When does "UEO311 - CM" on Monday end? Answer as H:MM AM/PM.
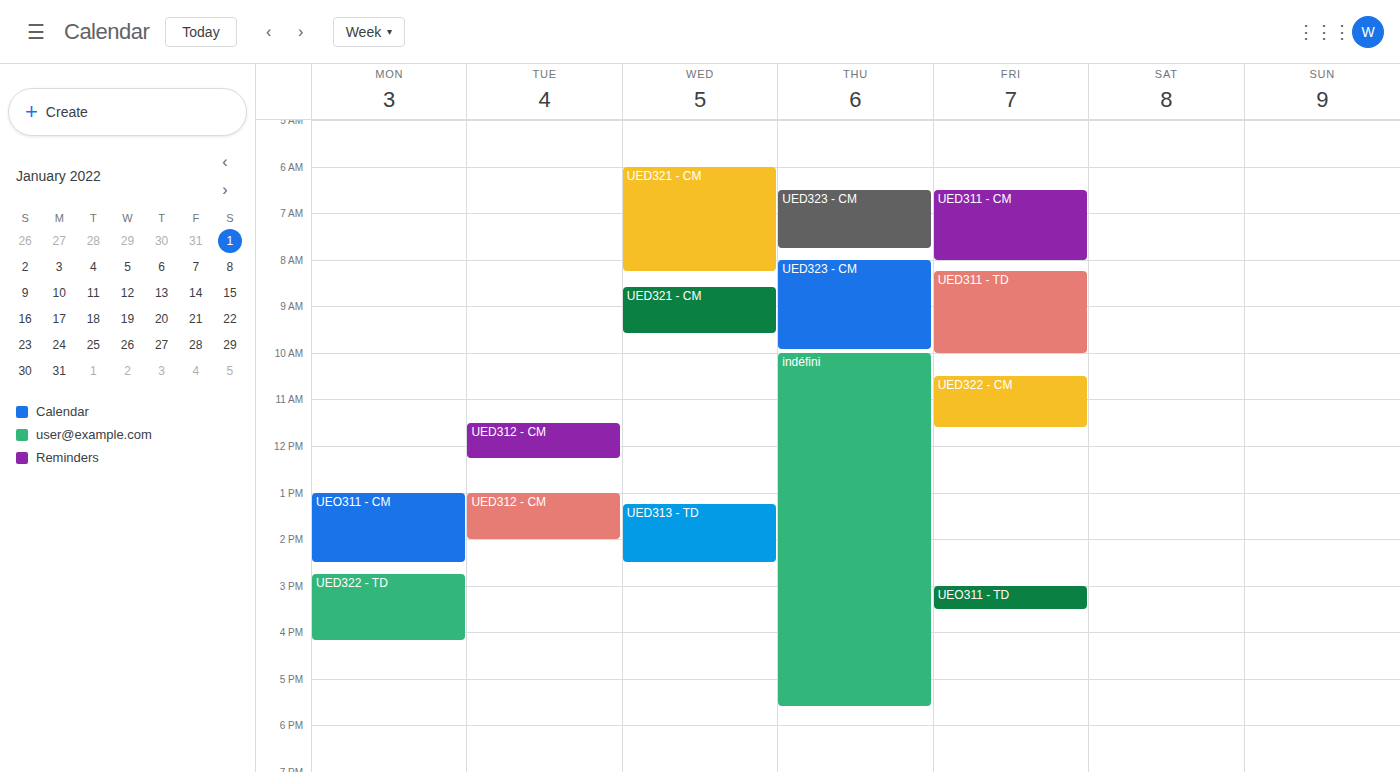
2:30 PM